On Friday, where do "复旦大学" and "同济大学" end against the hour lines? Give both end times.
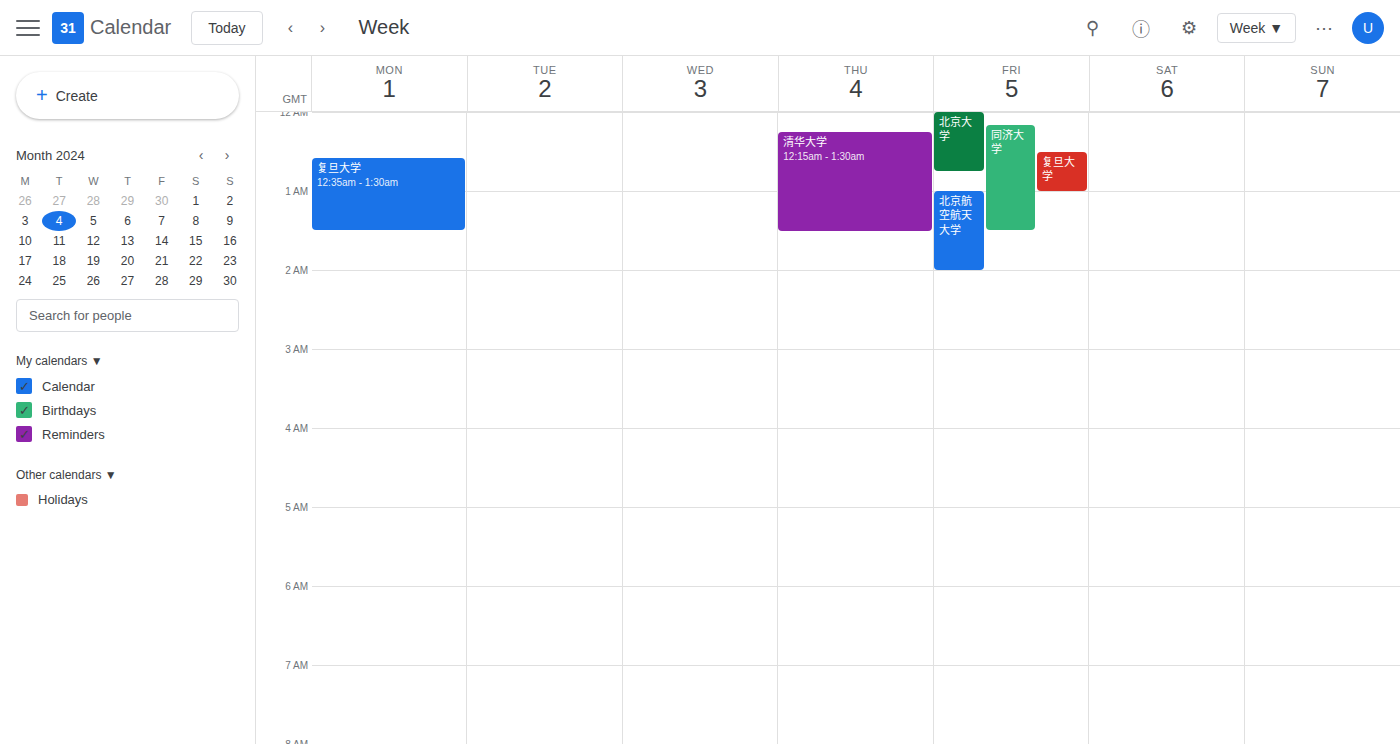
"复旦大学": 1:00 AM, exactly on the 1 AM line. "同济大学": 1:30 AM, halfway between the 1 AM and 2 AM lines.